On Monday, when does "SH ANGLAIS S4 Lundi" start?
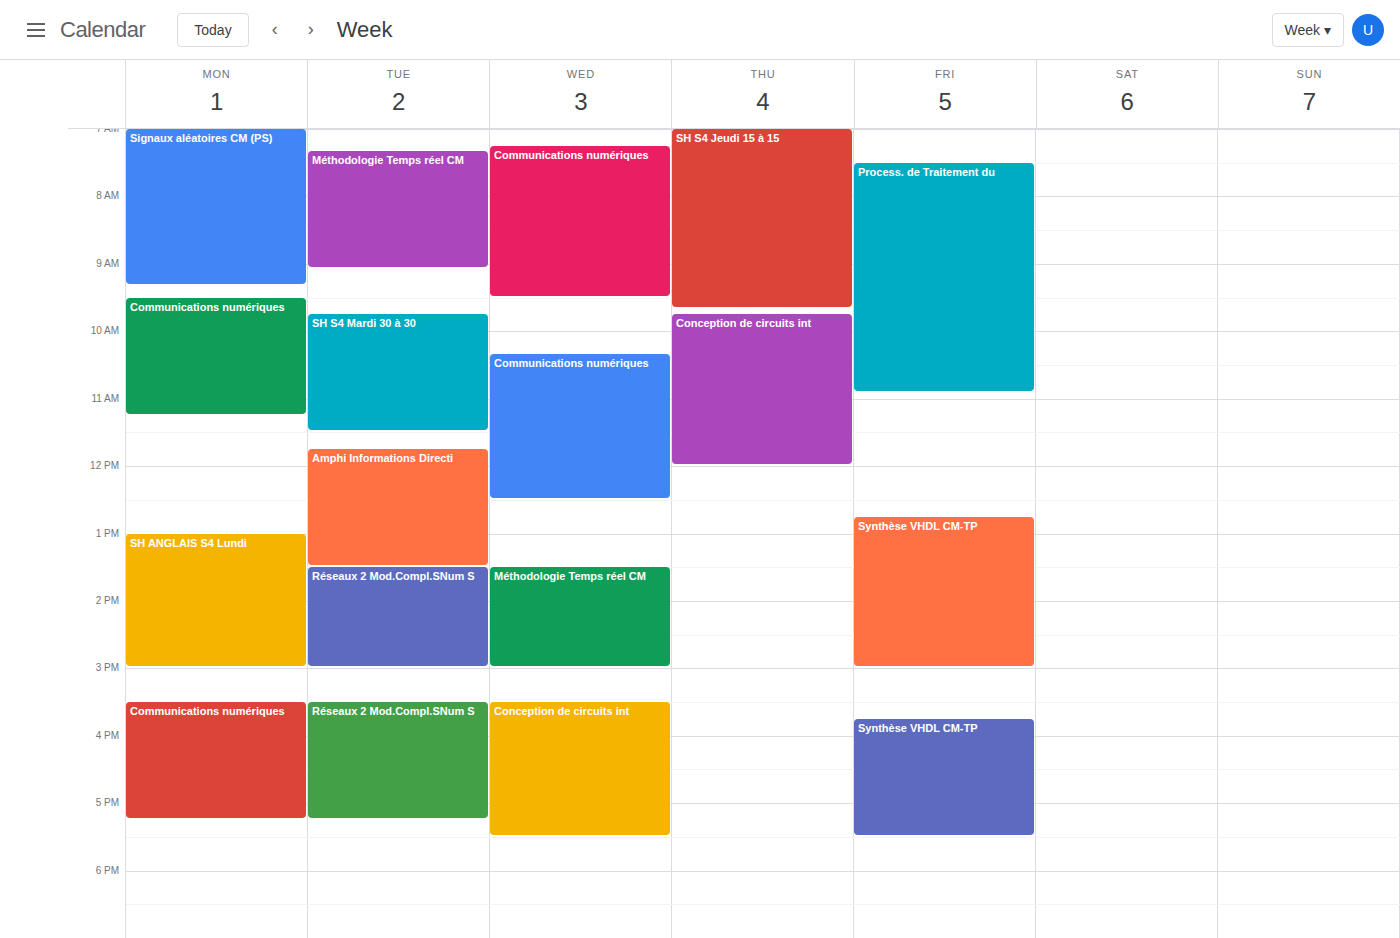
1:00 PM